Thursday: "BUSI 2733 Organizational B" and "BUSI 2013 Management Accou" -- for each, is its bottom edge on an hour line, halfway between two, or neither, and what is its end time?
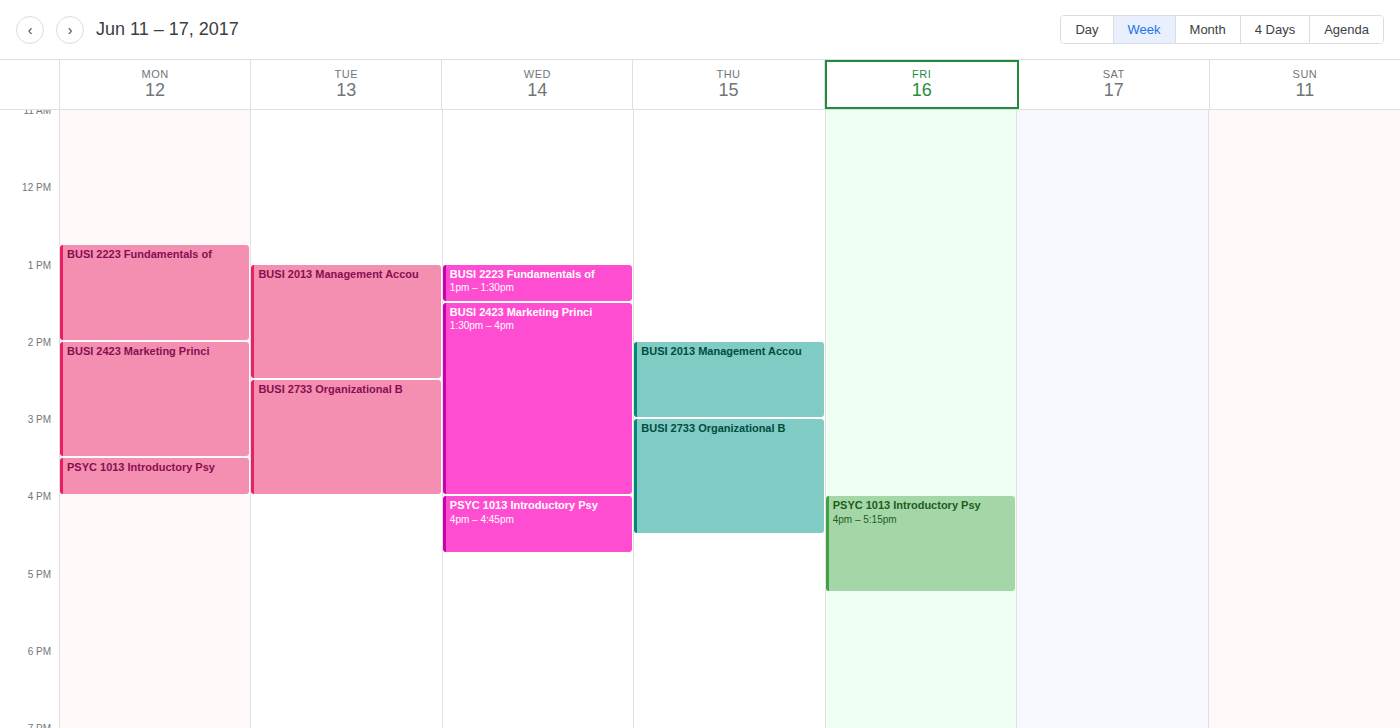
"BUSI 2733 Organizational B": 4:30 PM, halfway between the 4 PM and 5 PM lines. "BUSI 2013 Management Accou": 3:00 PM, exactly on the 3 PM line.